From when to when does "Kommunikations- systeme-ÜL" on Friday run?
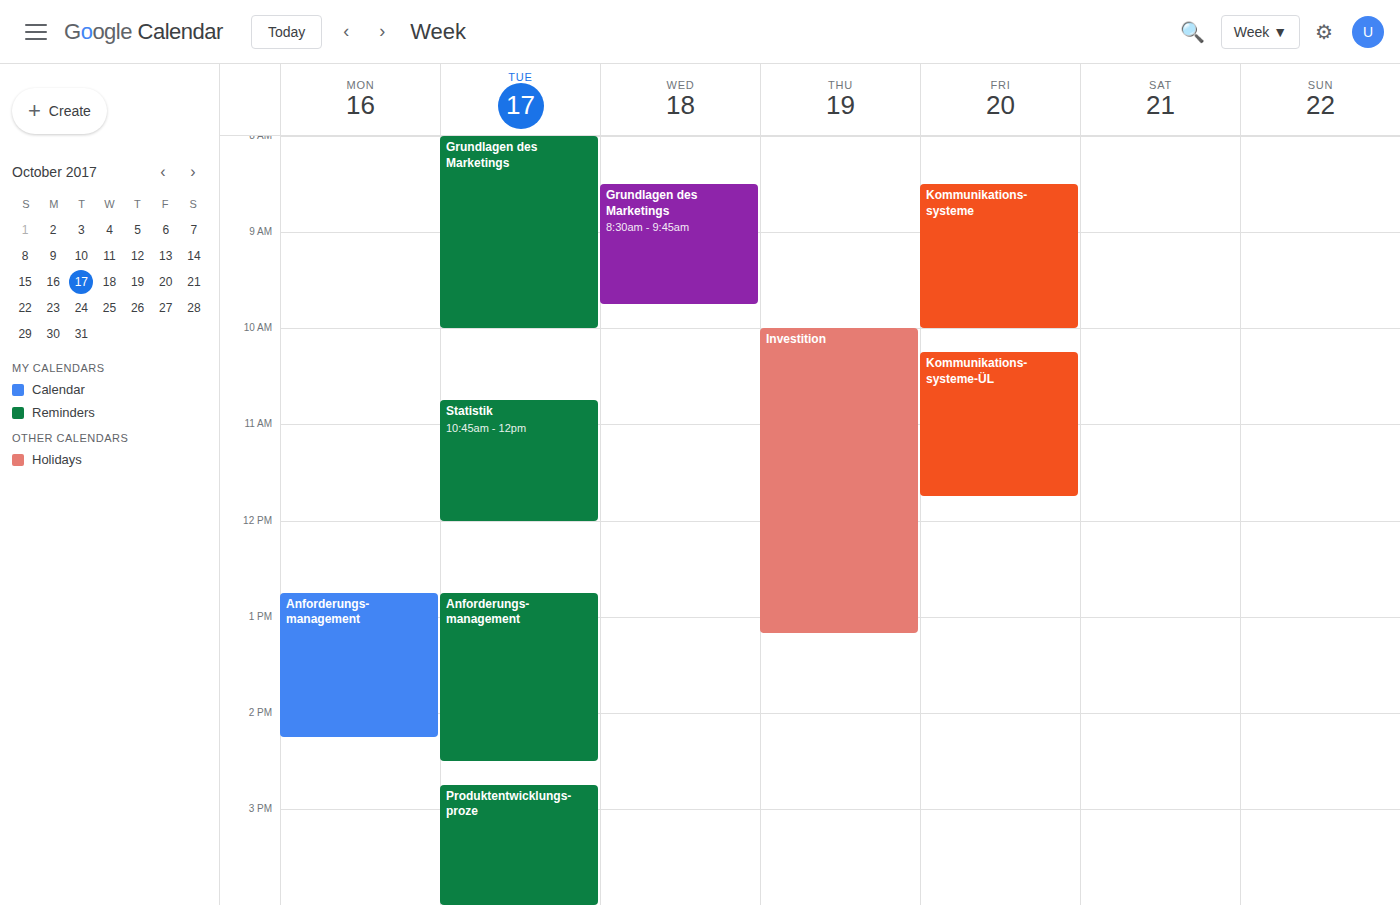
10:15 AM to 11:45 AM